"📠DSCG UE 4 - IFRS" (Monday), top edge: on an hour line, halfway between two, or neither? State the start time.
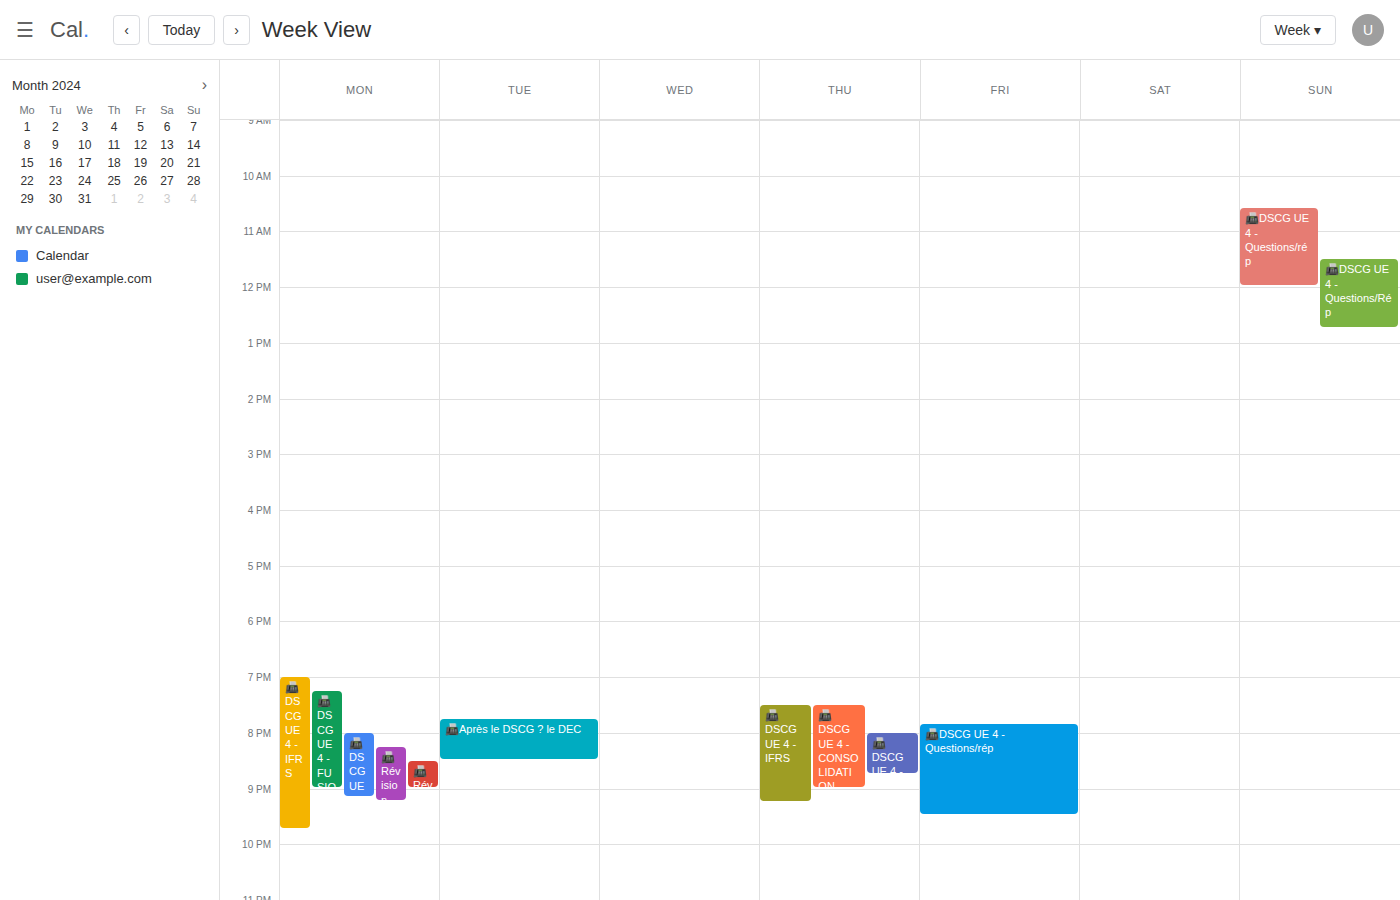
7:00 PM -- exactly on the 7 PM line.